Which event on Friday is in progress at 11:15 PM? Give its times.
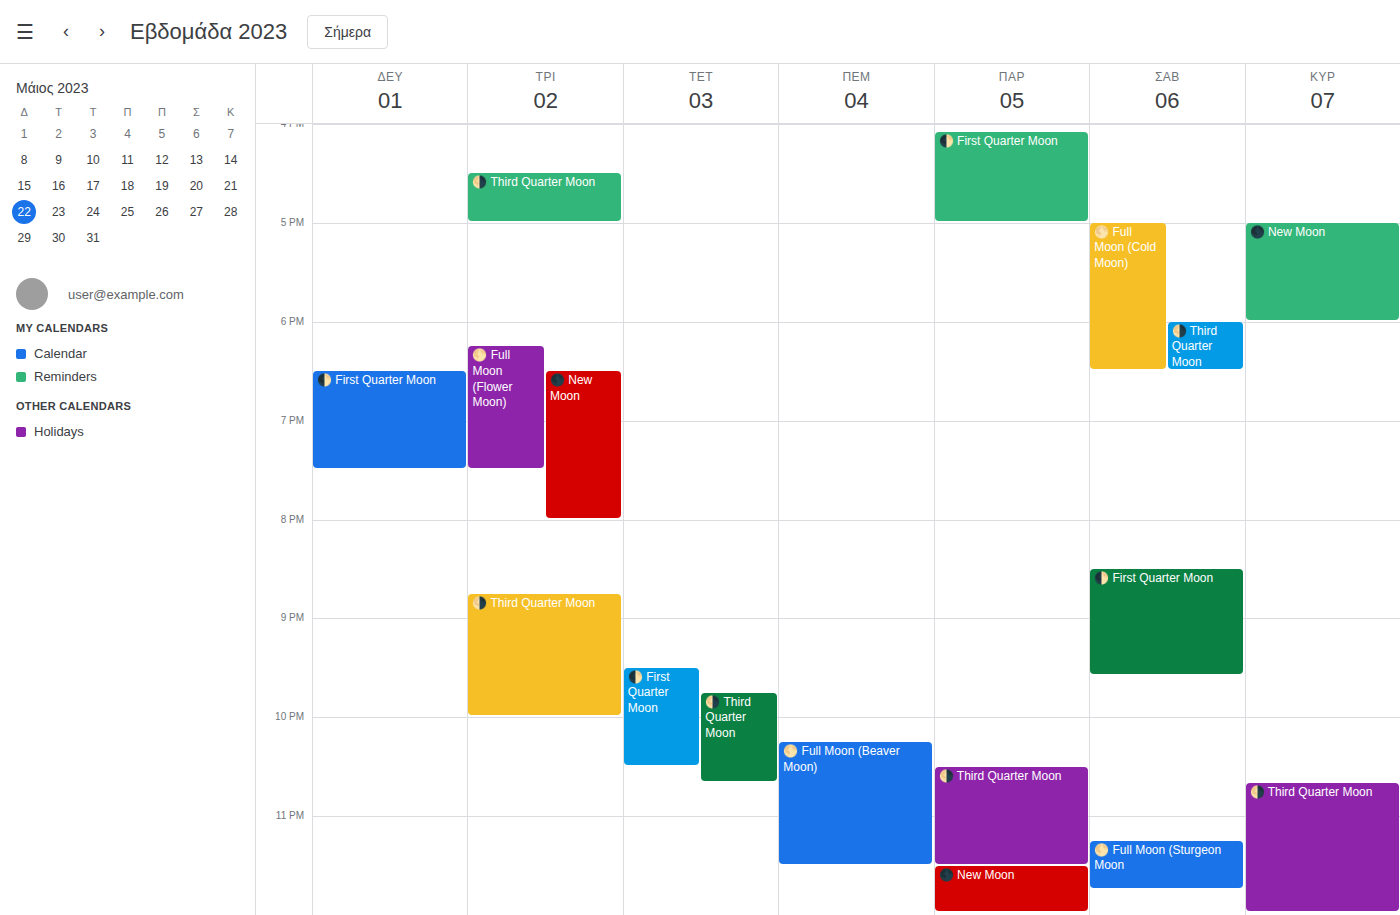
"🌗 Third Quarter Moon", 10:30 PM to 11:30 PM